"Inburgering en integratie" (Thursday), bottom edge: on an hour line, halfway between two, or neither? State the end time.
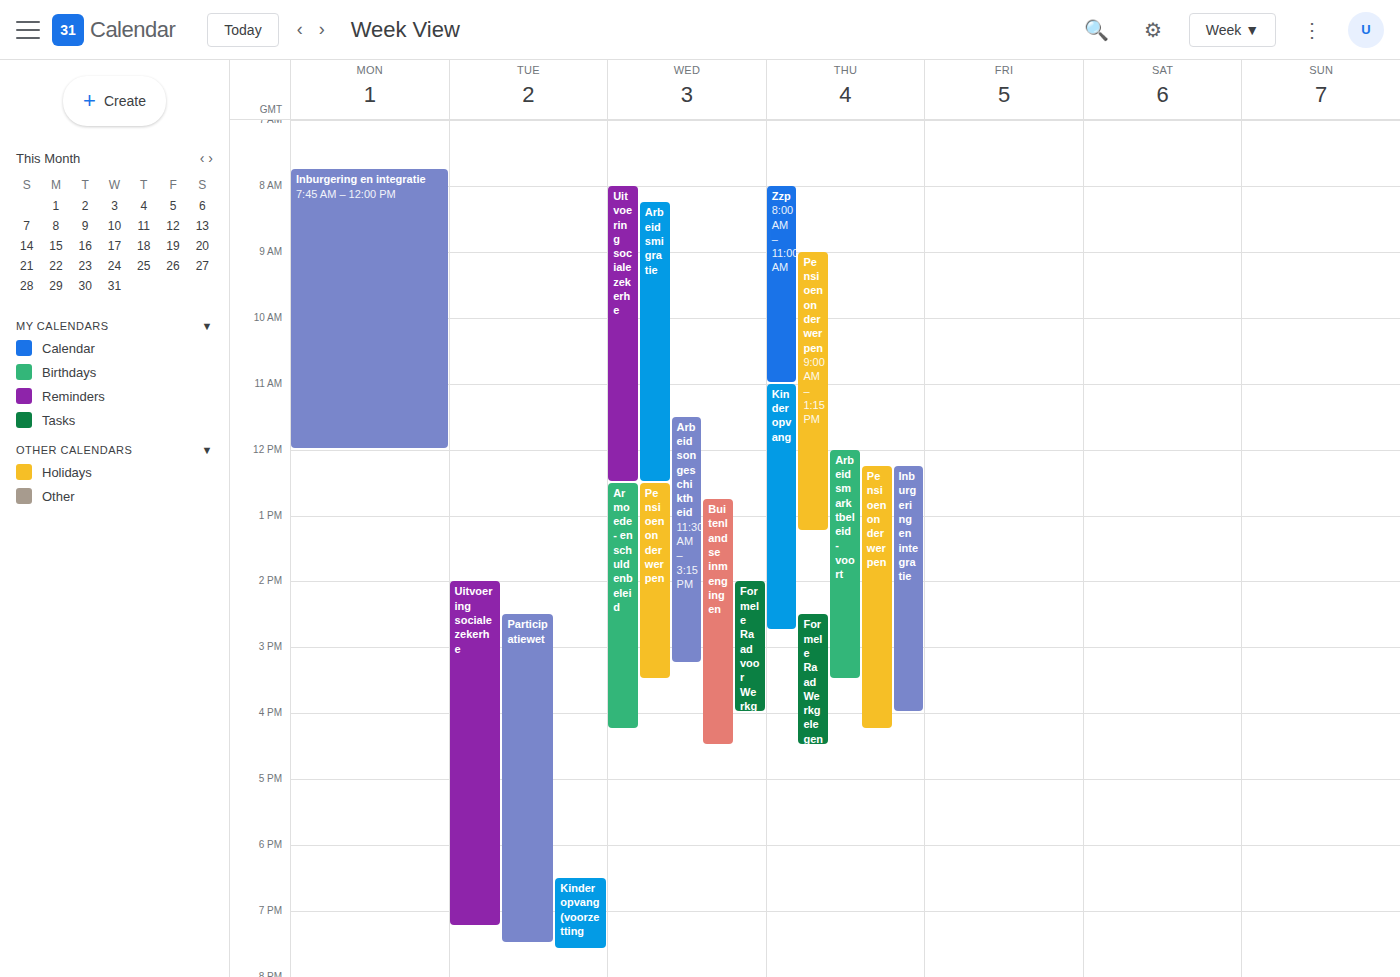
4:00 PM -- exactly on the 4 PM line.